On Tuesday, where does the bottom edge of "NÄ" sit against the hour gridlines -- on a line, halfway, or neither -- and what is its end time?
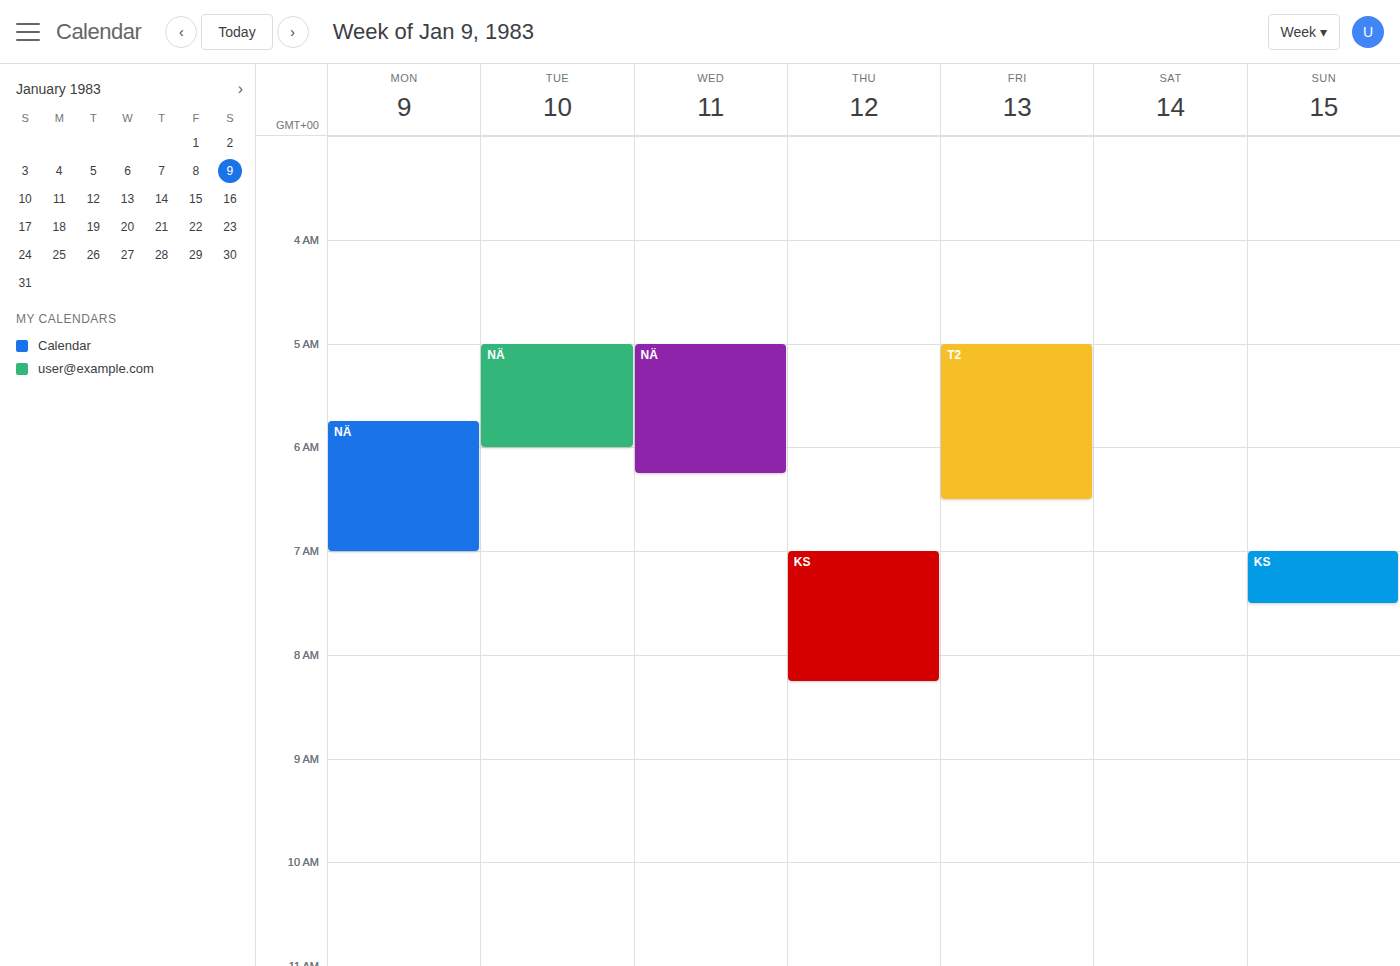
6:00 AM -- exactly on the 6 AM line.